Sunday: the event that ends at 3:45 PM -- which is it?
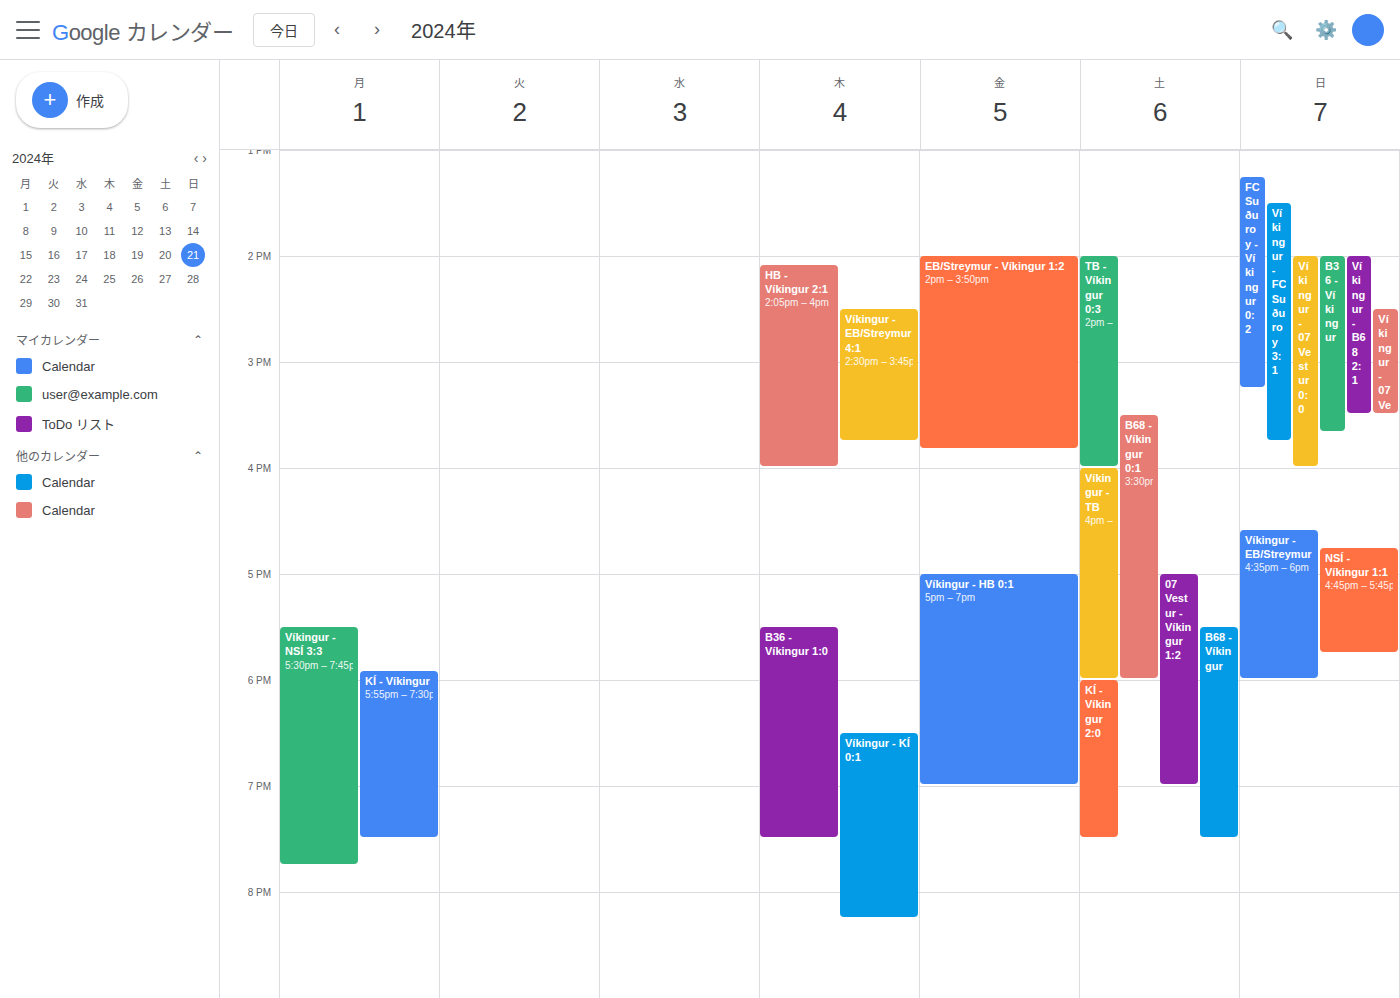
"Víkingur - FC Suðuroy 3:1"